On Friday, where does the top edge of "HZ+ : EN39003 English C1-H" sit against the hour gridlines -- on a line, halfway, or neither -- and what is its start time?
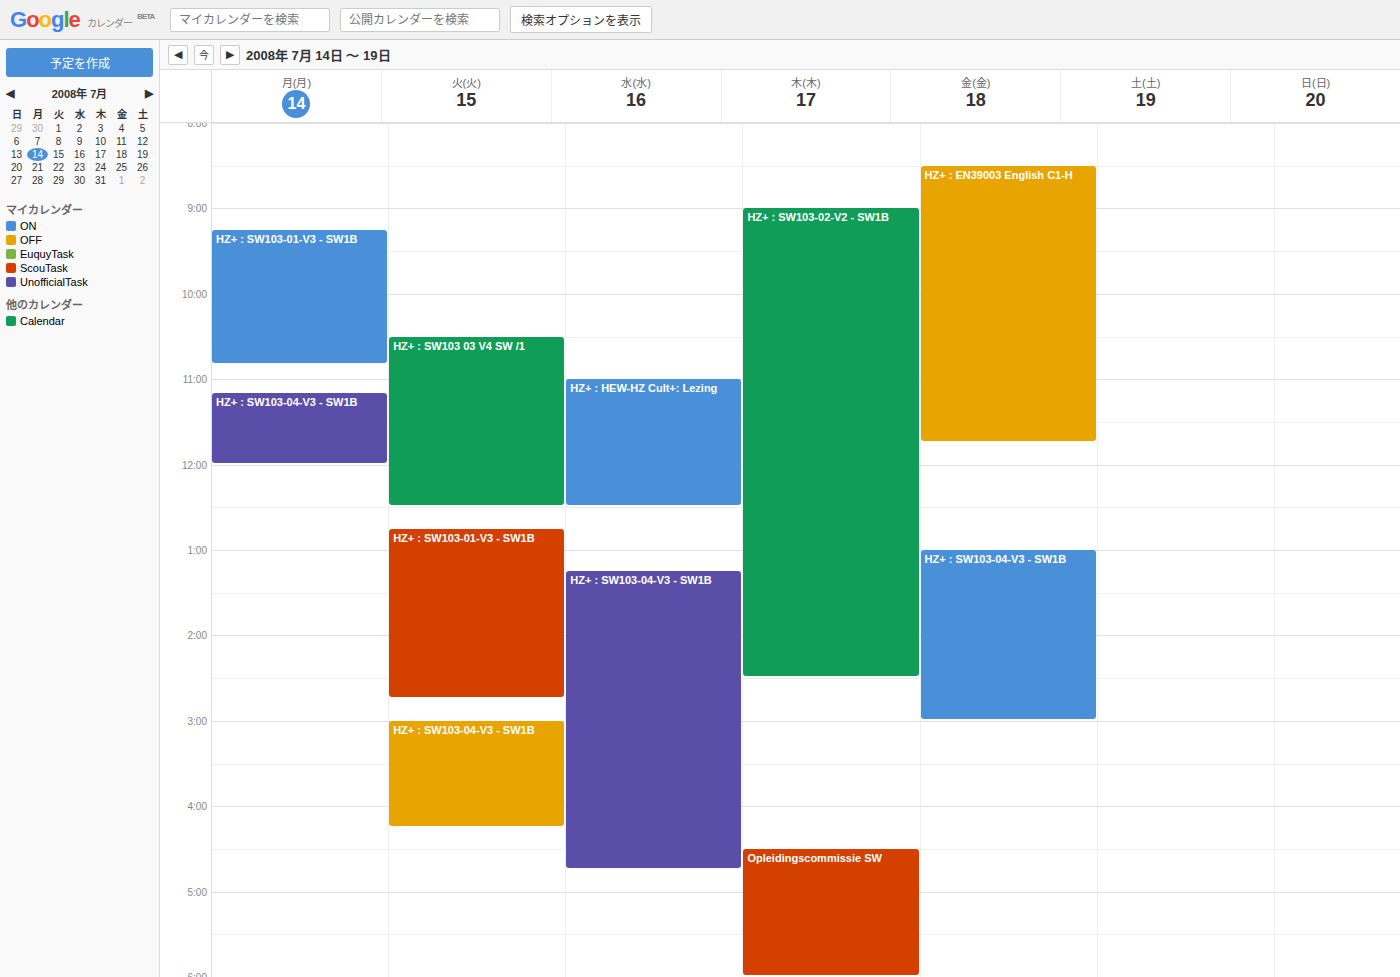
8:30 AM -- halfway between the 8 AM and 9 AM lines.